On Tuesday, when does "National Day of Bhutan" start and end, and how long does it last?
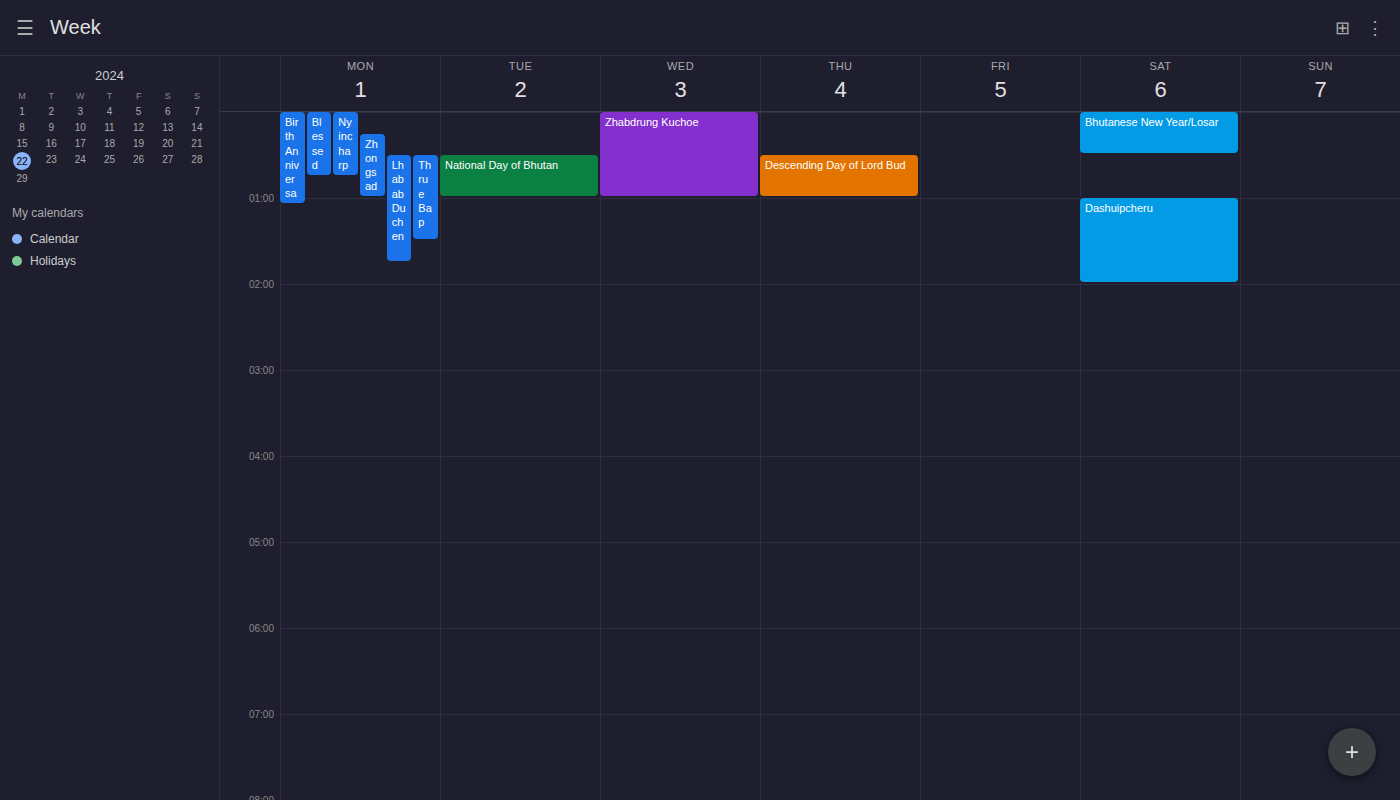
12:30 AM to 1:00 AM, 30 minutes